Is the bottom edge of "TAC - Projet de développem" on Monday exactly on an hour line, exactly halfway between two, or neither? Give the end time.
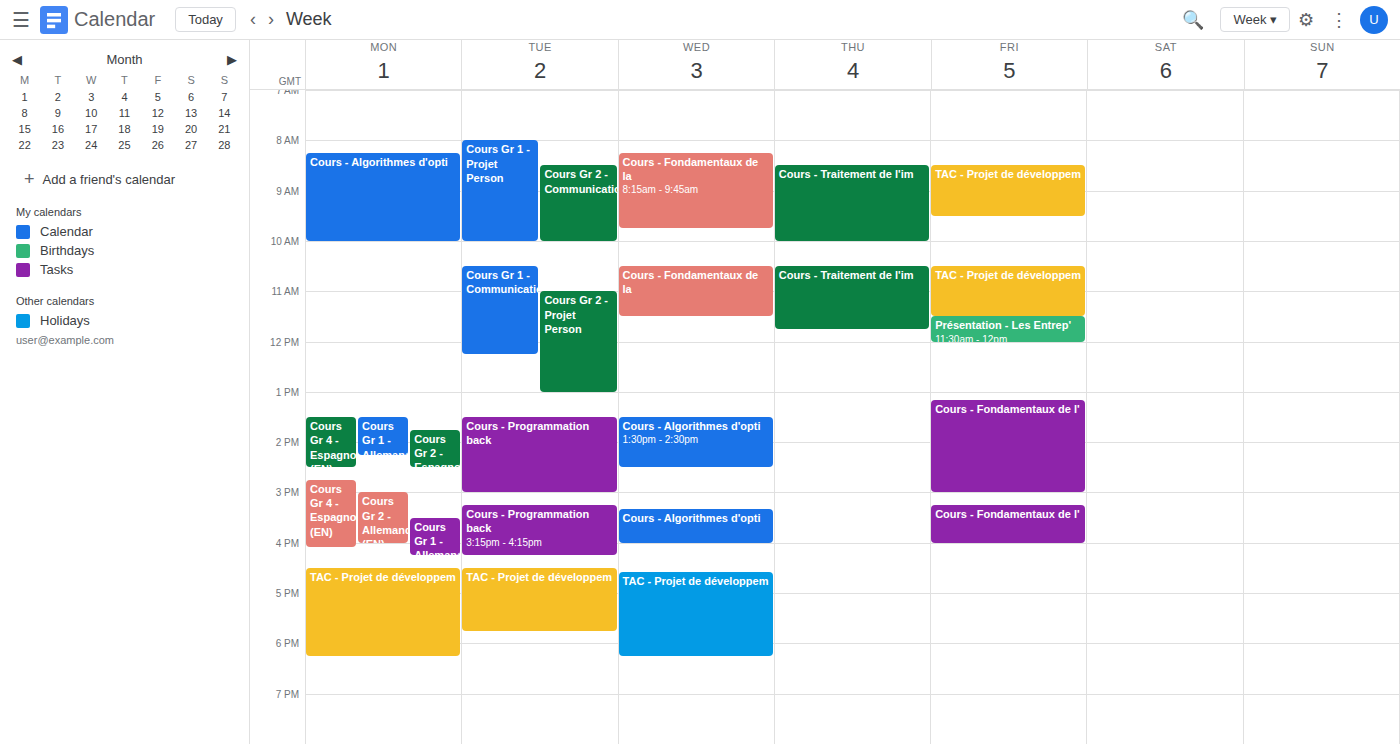
6:15 PM -- neither: a quarter of the way from the 6 PM line to the 7 PM line.